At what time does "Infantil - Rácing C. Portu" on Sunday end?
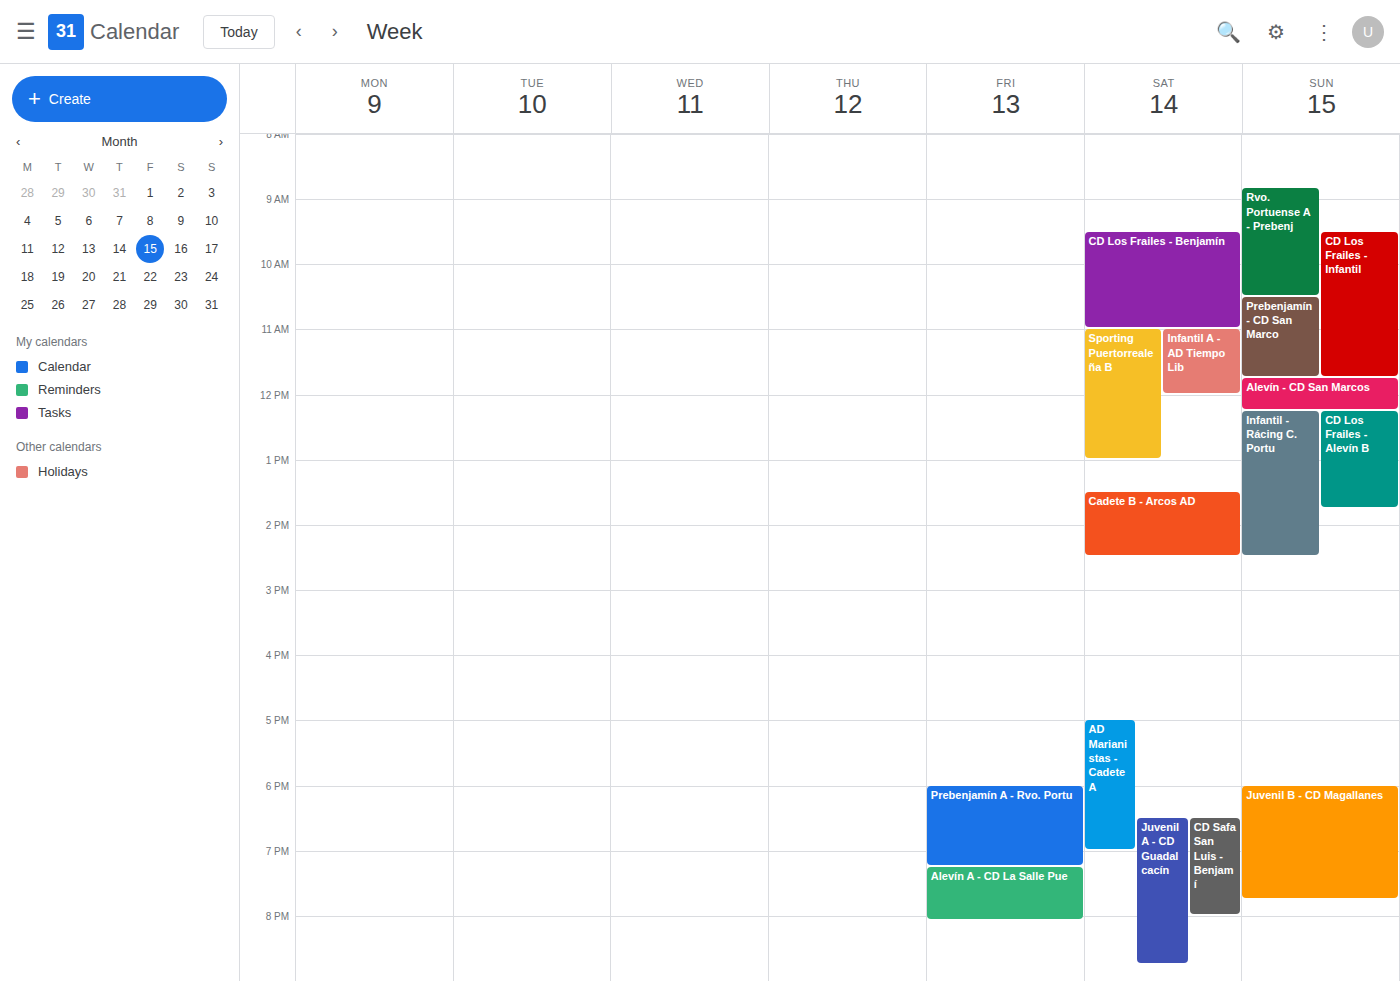
2:30 PM